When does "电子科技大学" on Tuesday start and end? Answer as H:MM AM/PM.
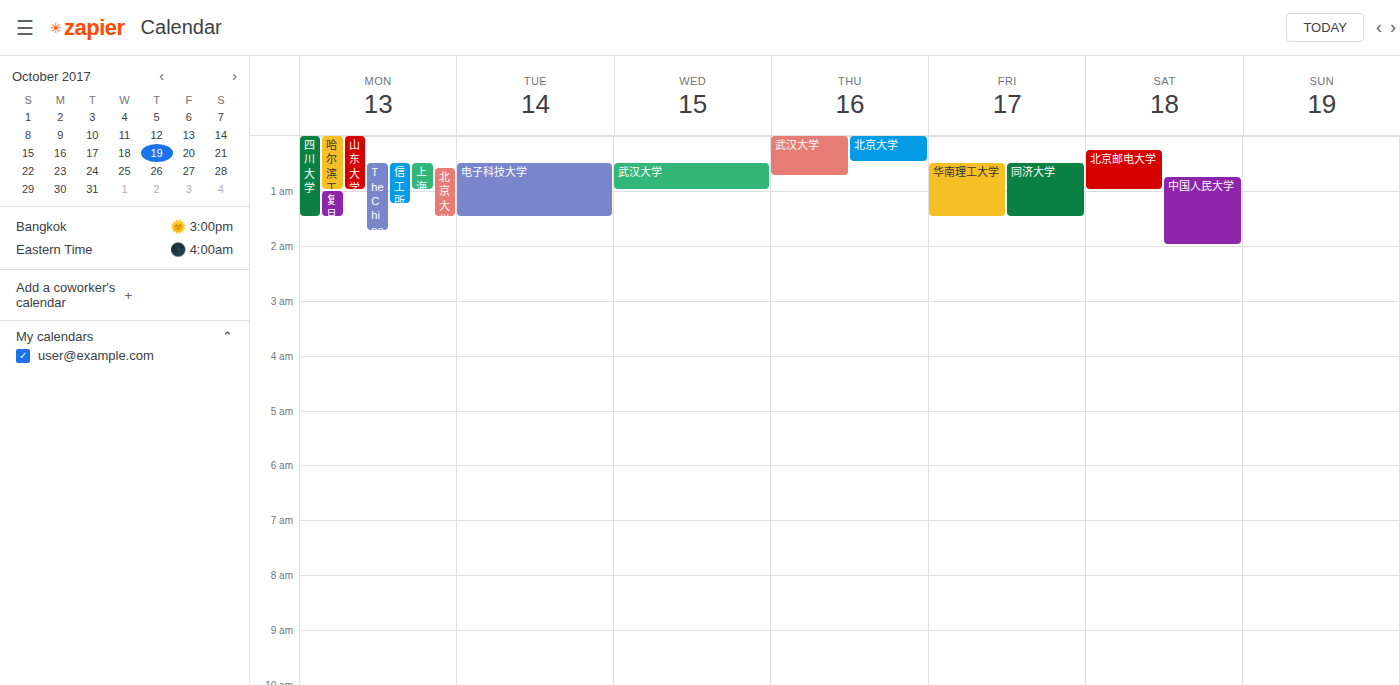
12:30 AM to 1:30 AM